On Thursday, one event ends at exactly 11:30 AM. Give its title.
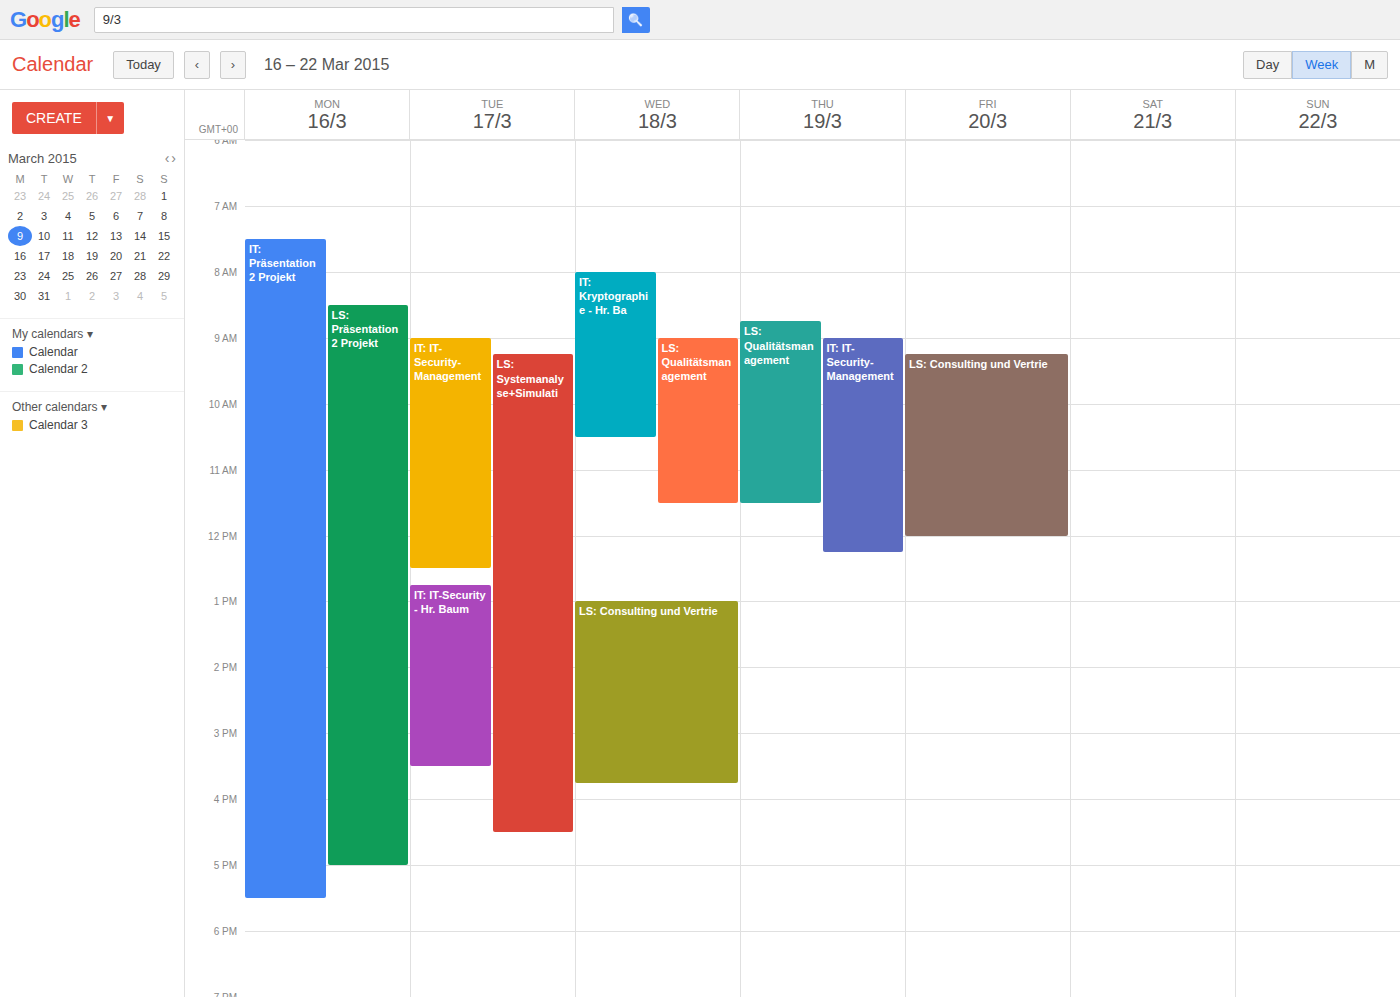
"LS: Qualitätsmanagement"